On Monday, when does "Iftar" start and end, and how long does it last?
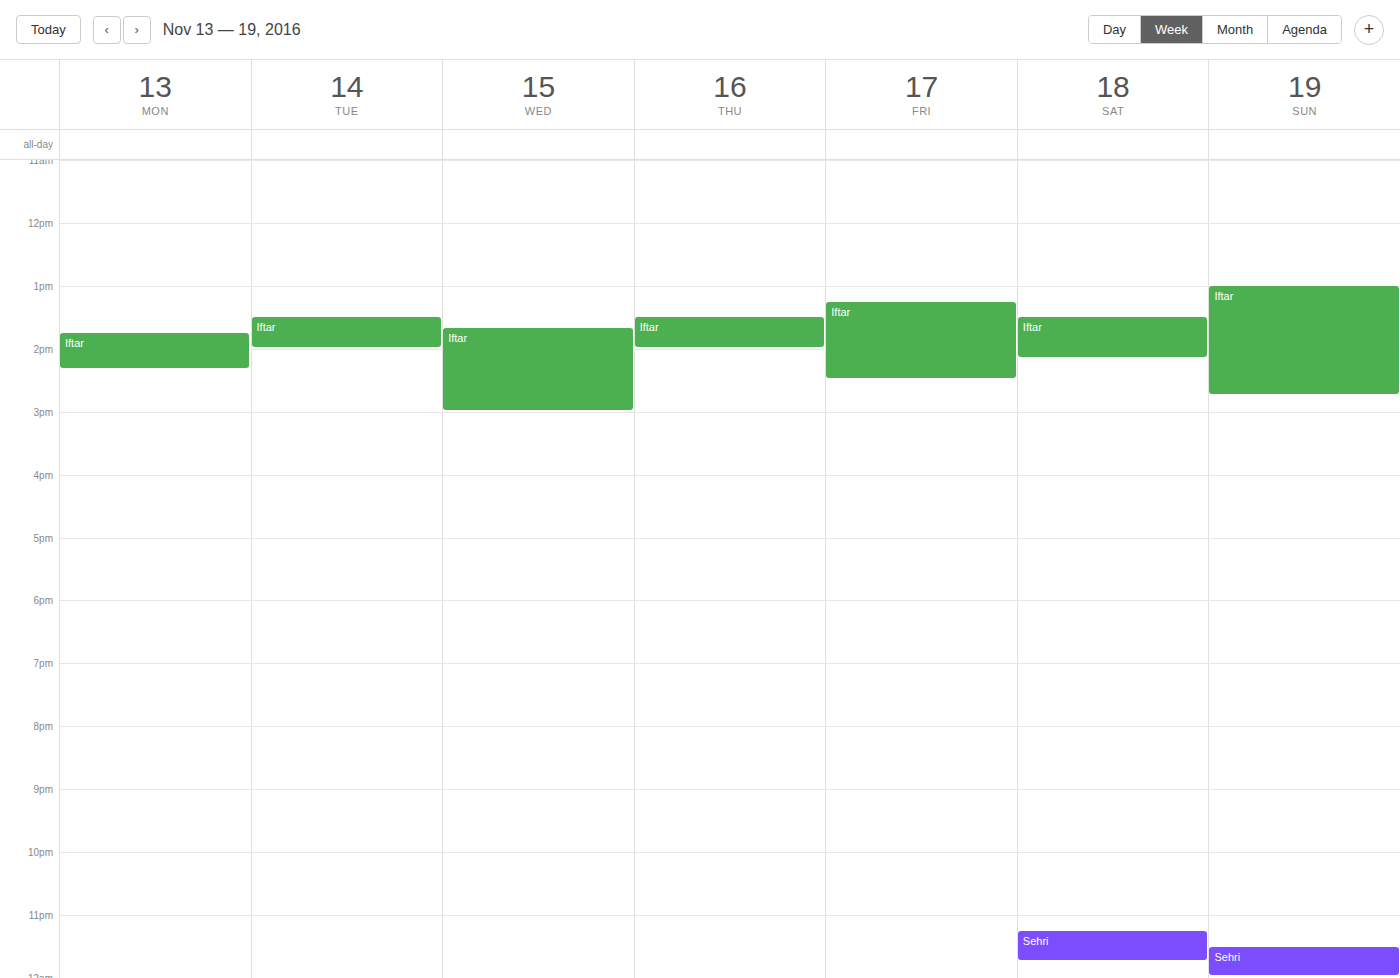
1:45 PM to 2:20 PM, 35 minutes